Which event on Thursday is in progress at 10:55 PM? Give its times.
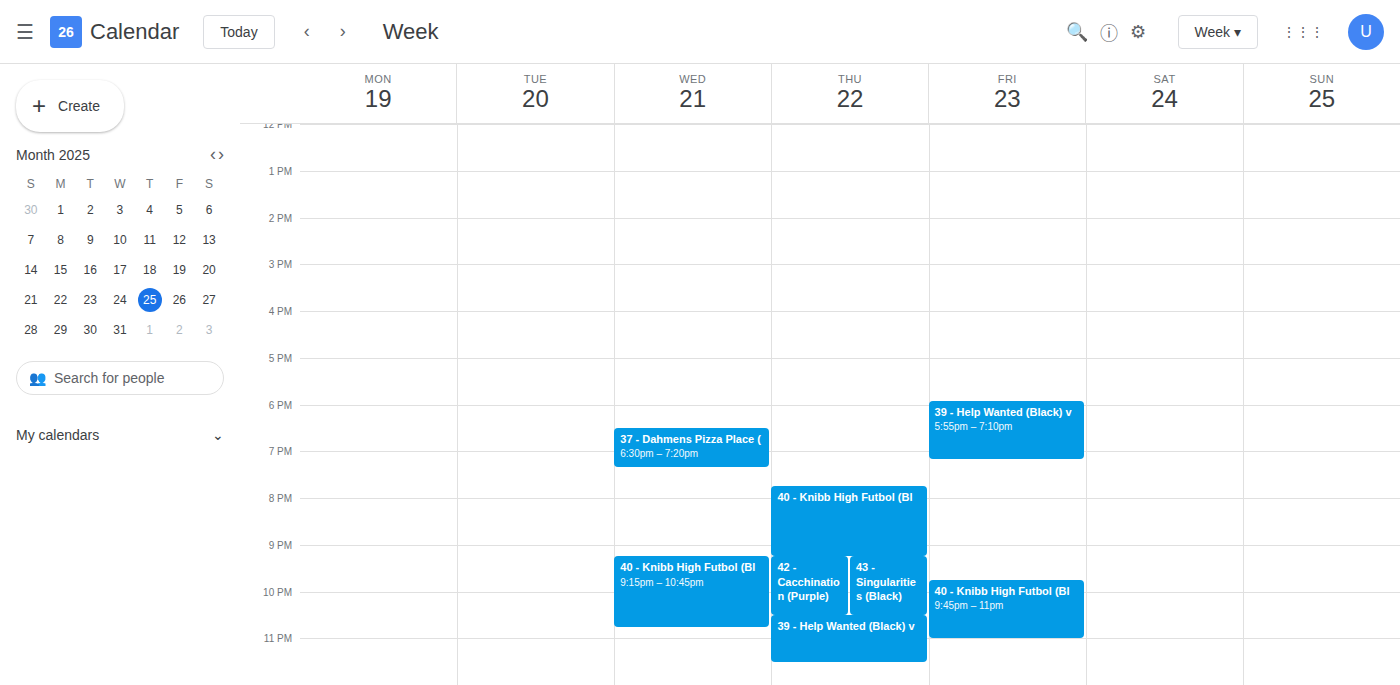
"39 - Help Wanted (Black) v", 10:30 PM to 11:30 PM